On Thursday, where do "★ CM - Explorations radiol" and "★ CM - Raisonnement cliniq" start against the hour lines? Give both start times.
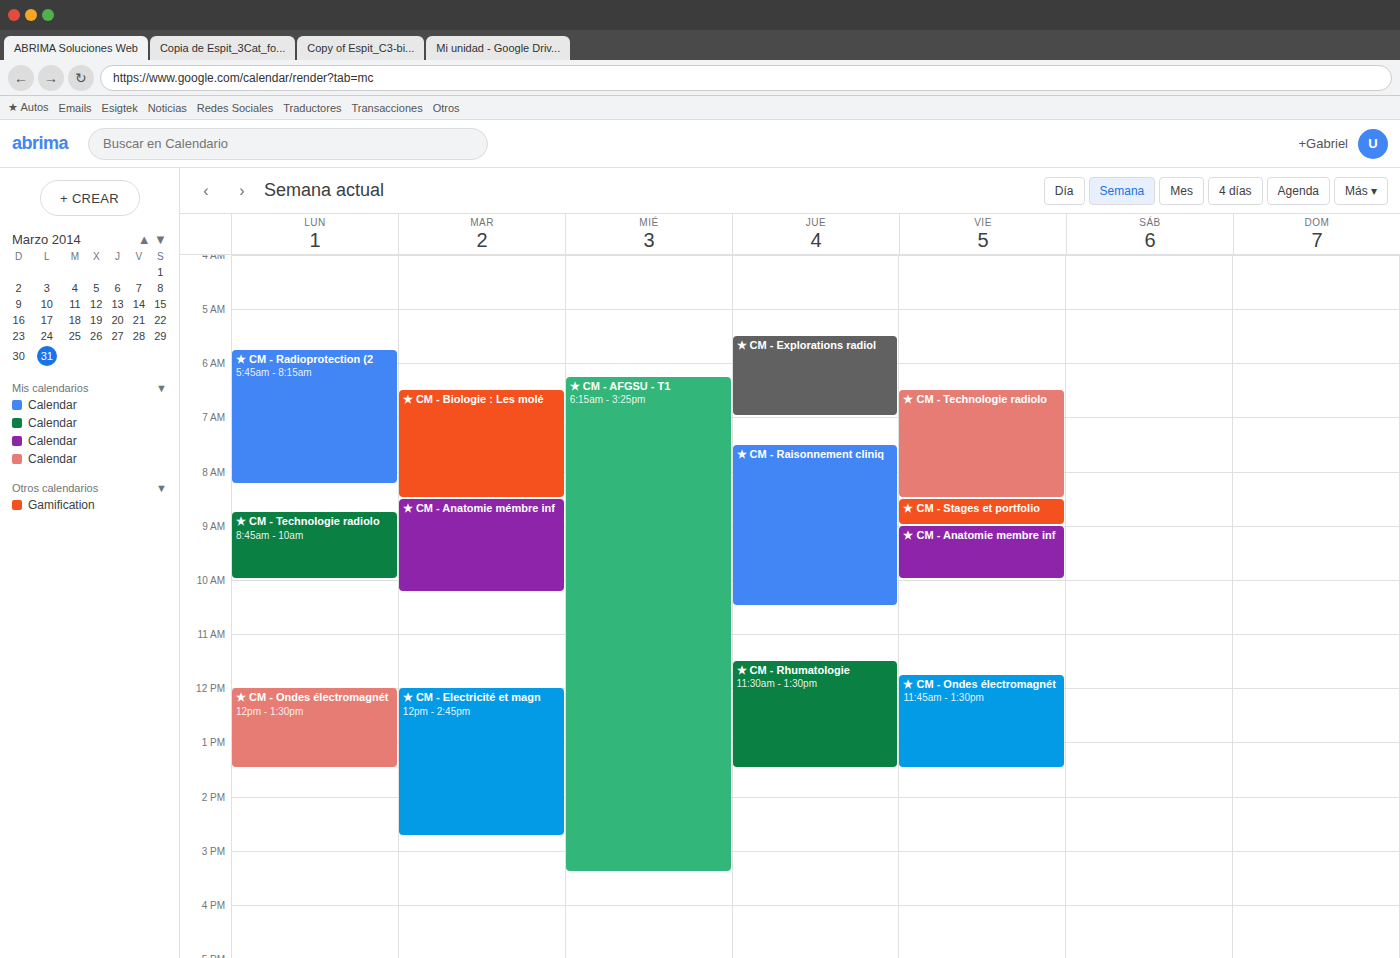
"★ CM - Explorations radiol": 5:30 AM, halfway between the 5 AM and 6 AM lines. "★ CM - Raisonnement cliniq": 7:30 AM, halfway between the 7 AM and 8 AM lines.